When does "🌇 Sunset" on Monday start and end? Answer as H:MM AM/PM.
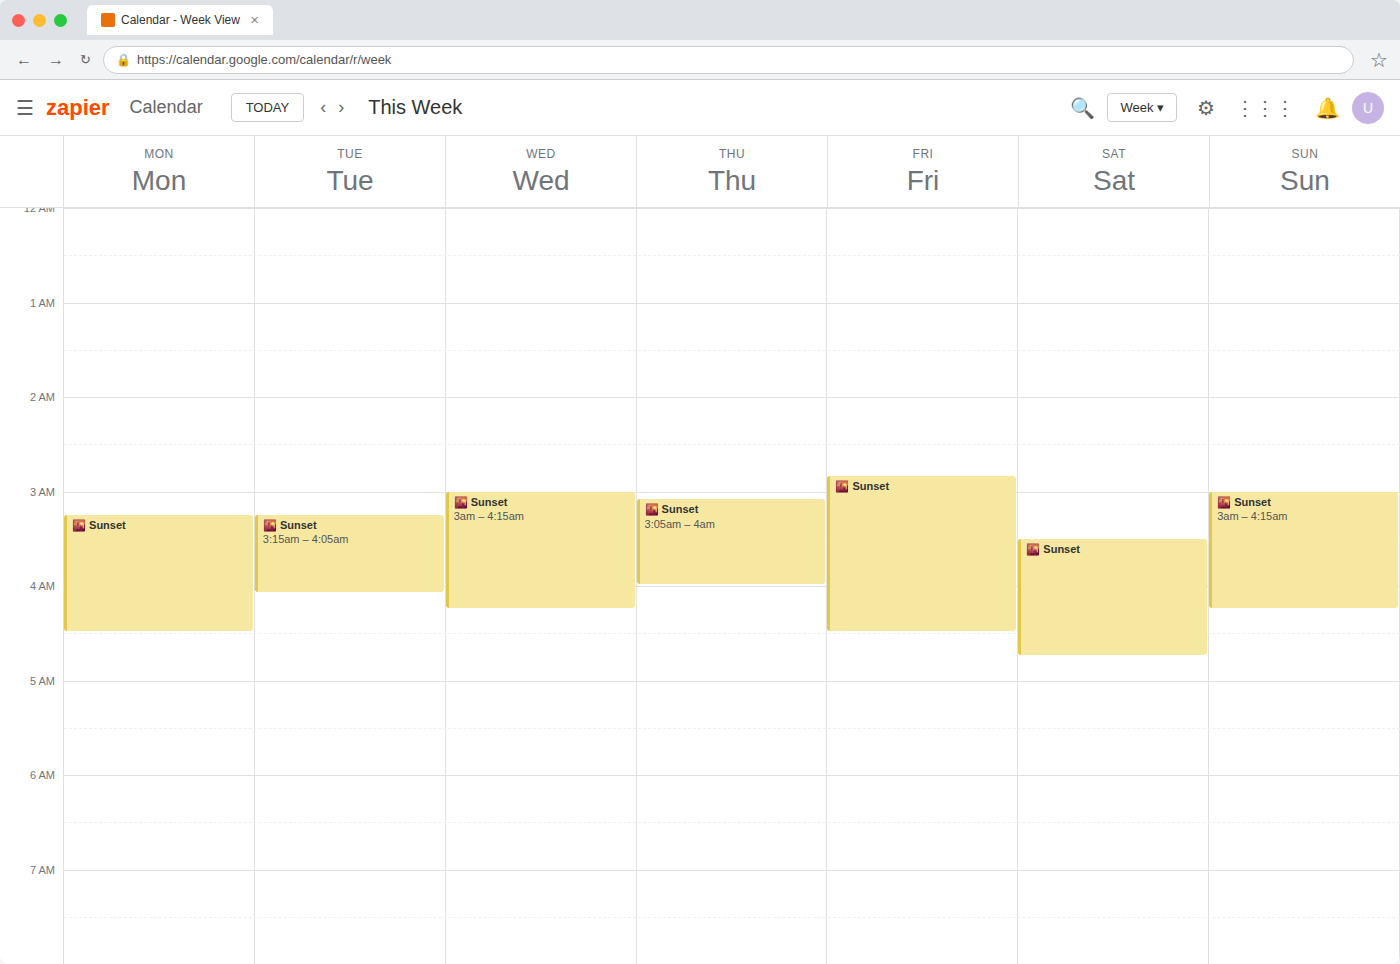
3:15 AM to 4:30 AM